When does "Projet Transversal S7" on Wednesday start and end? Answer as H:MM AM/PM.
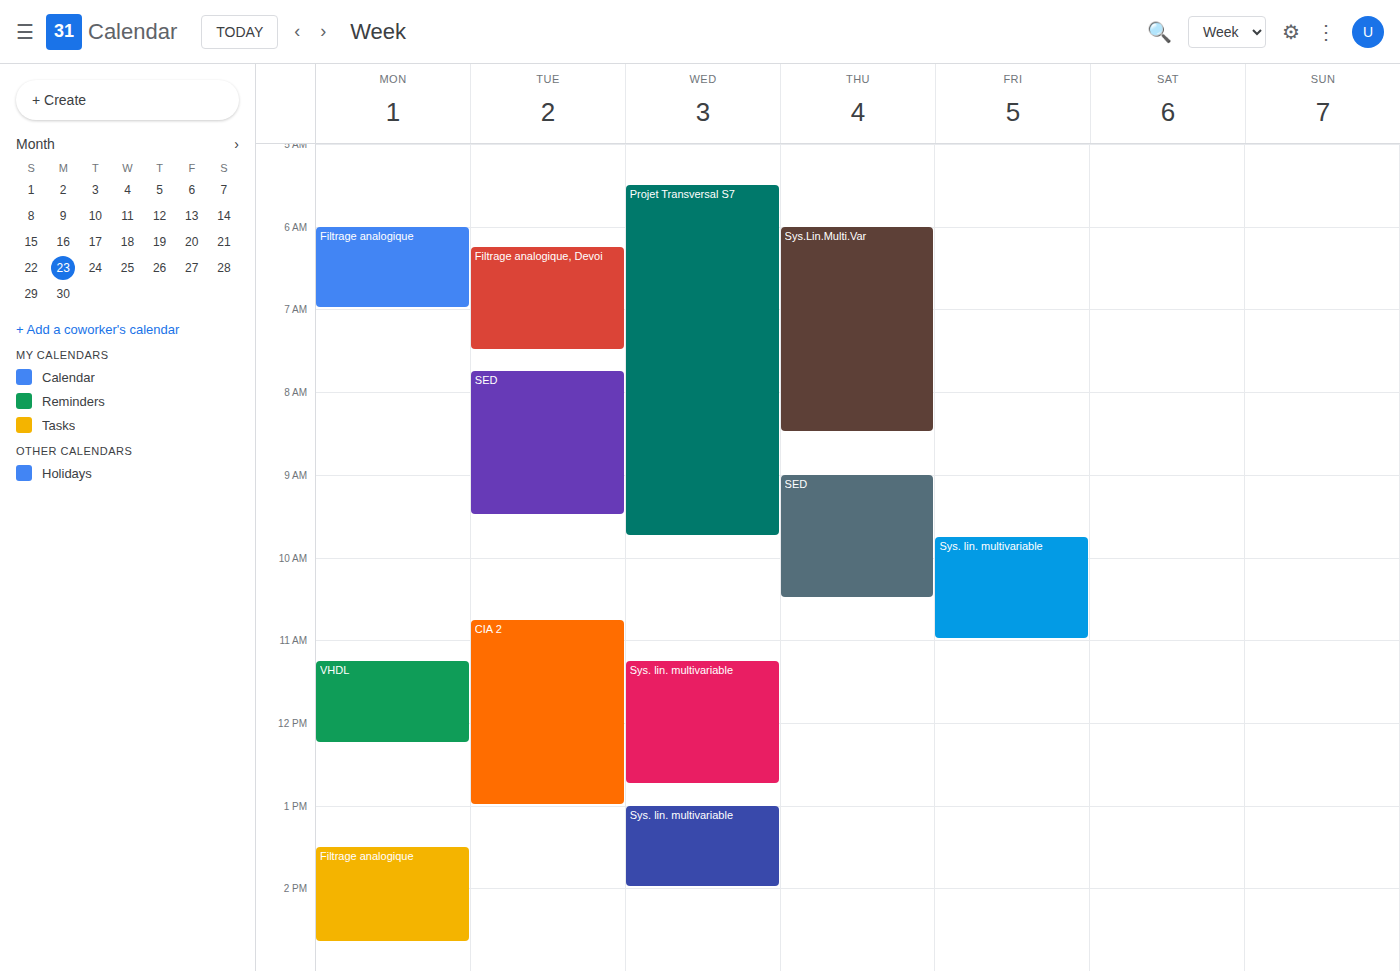
5:30 AM to 9:45 AM